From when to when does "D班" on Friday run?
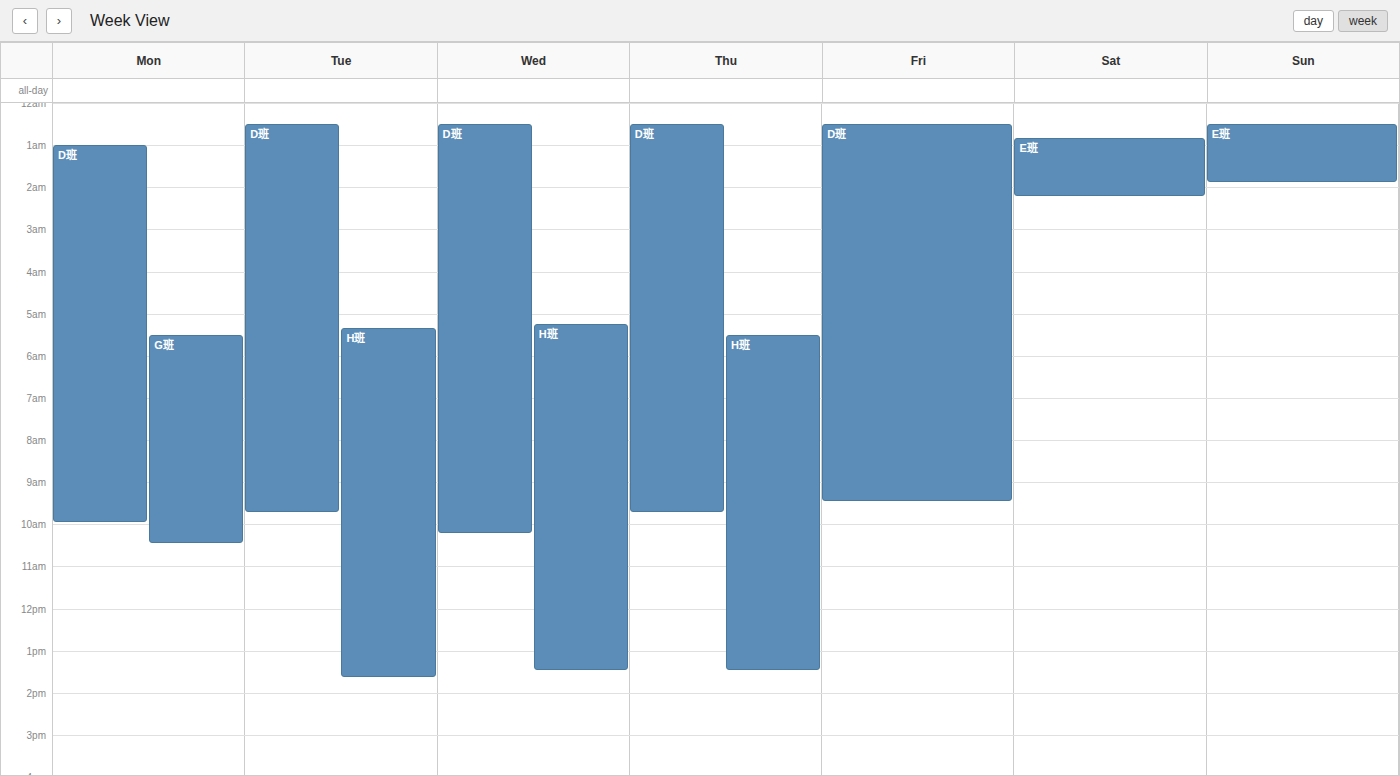
12:30 AM to 9:30 AM